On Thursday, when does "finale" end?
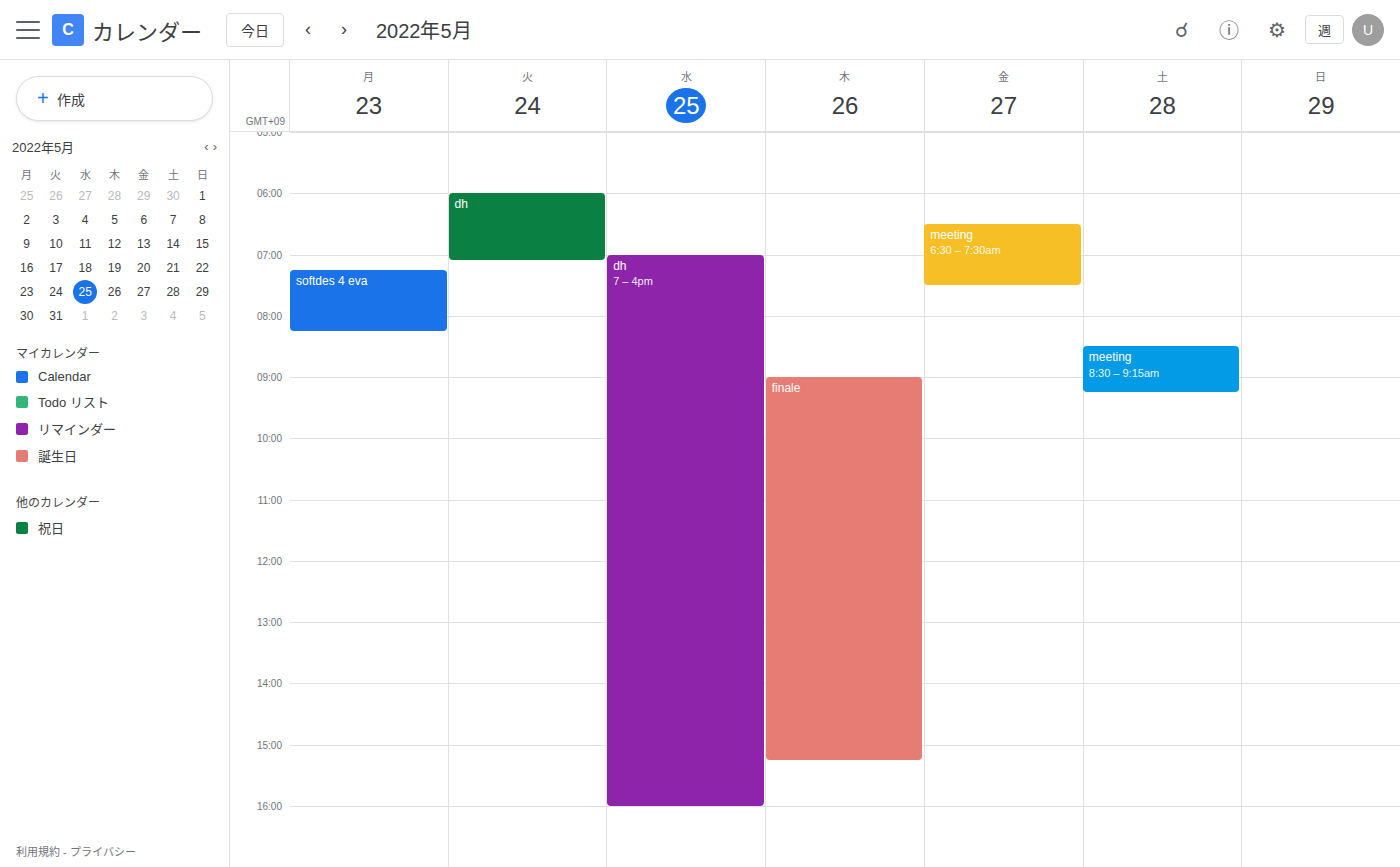
3:15 PM